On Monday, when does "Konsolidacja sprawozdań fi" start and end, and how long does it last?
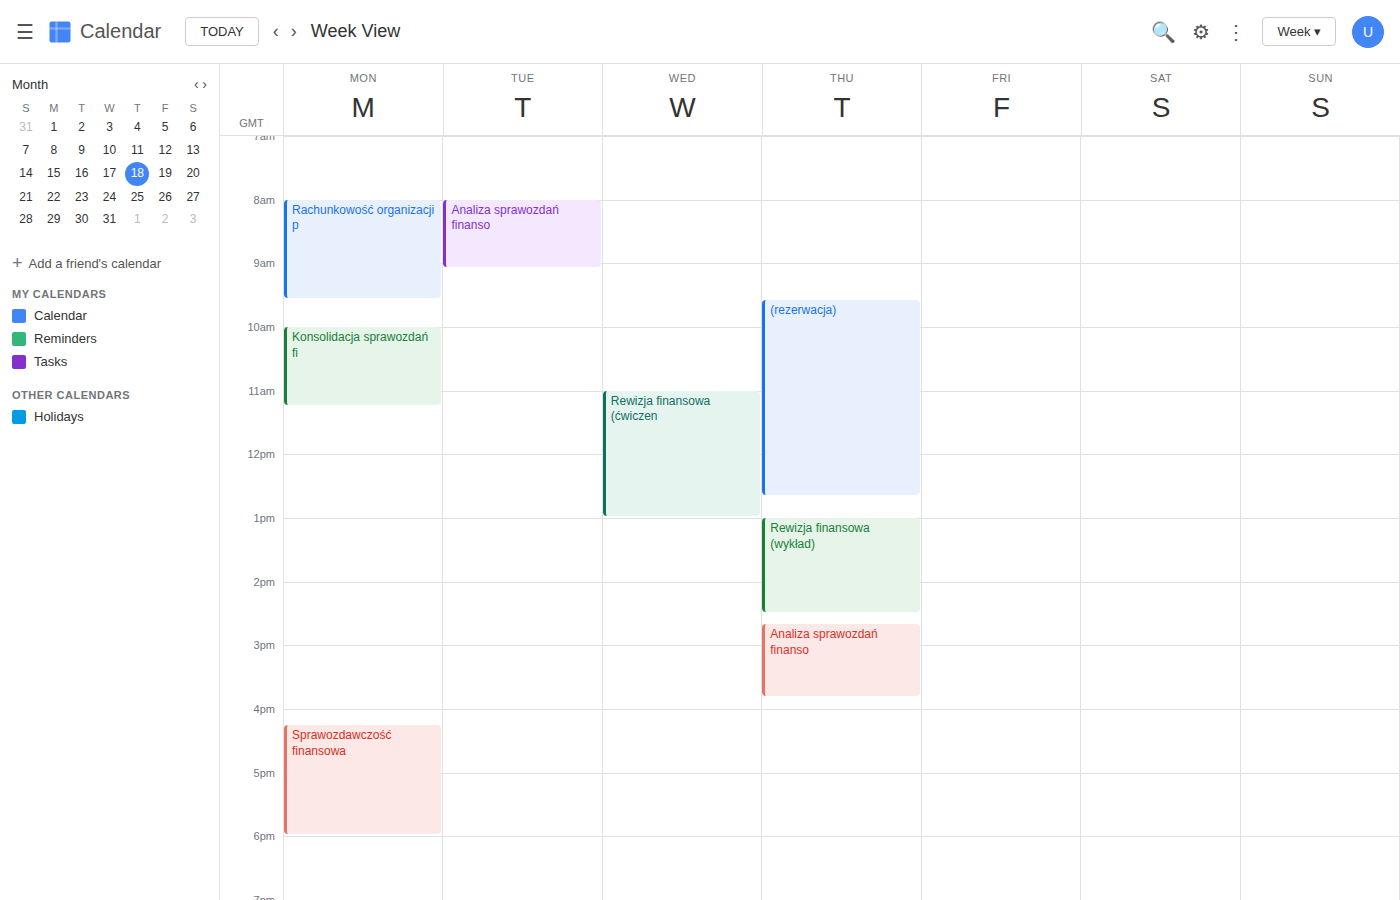
10:00 AM to 11:15 AM, 1 hour 15 minutes